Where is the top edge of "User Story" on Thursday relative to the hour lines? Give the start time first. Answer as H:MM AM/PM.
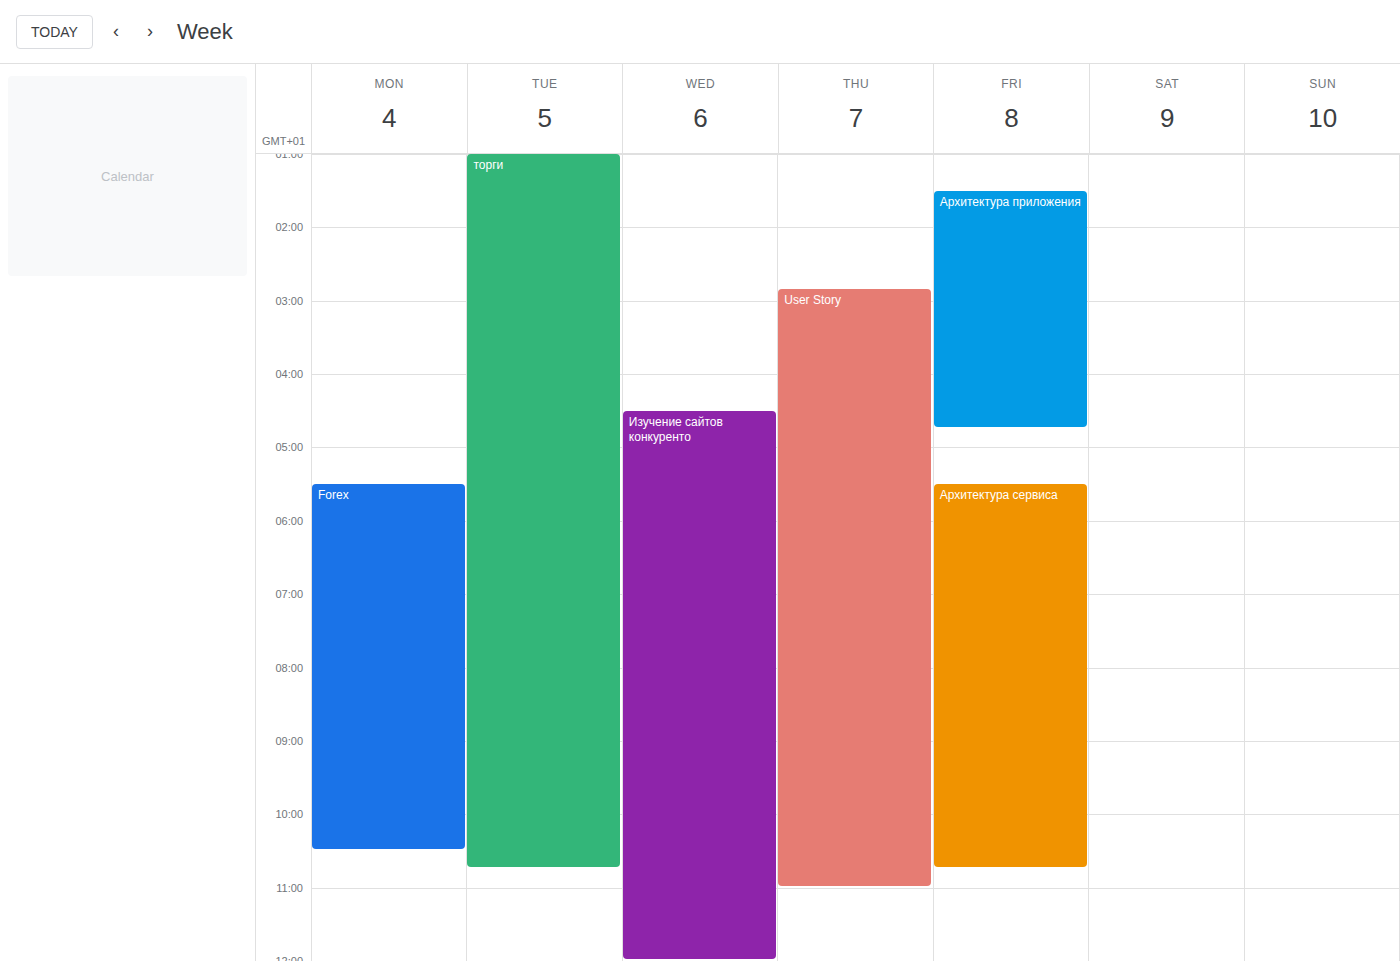
2:50 AM -- neither: 50 minutes below the 2 AM line and 10 minutes above the 3 AM line.